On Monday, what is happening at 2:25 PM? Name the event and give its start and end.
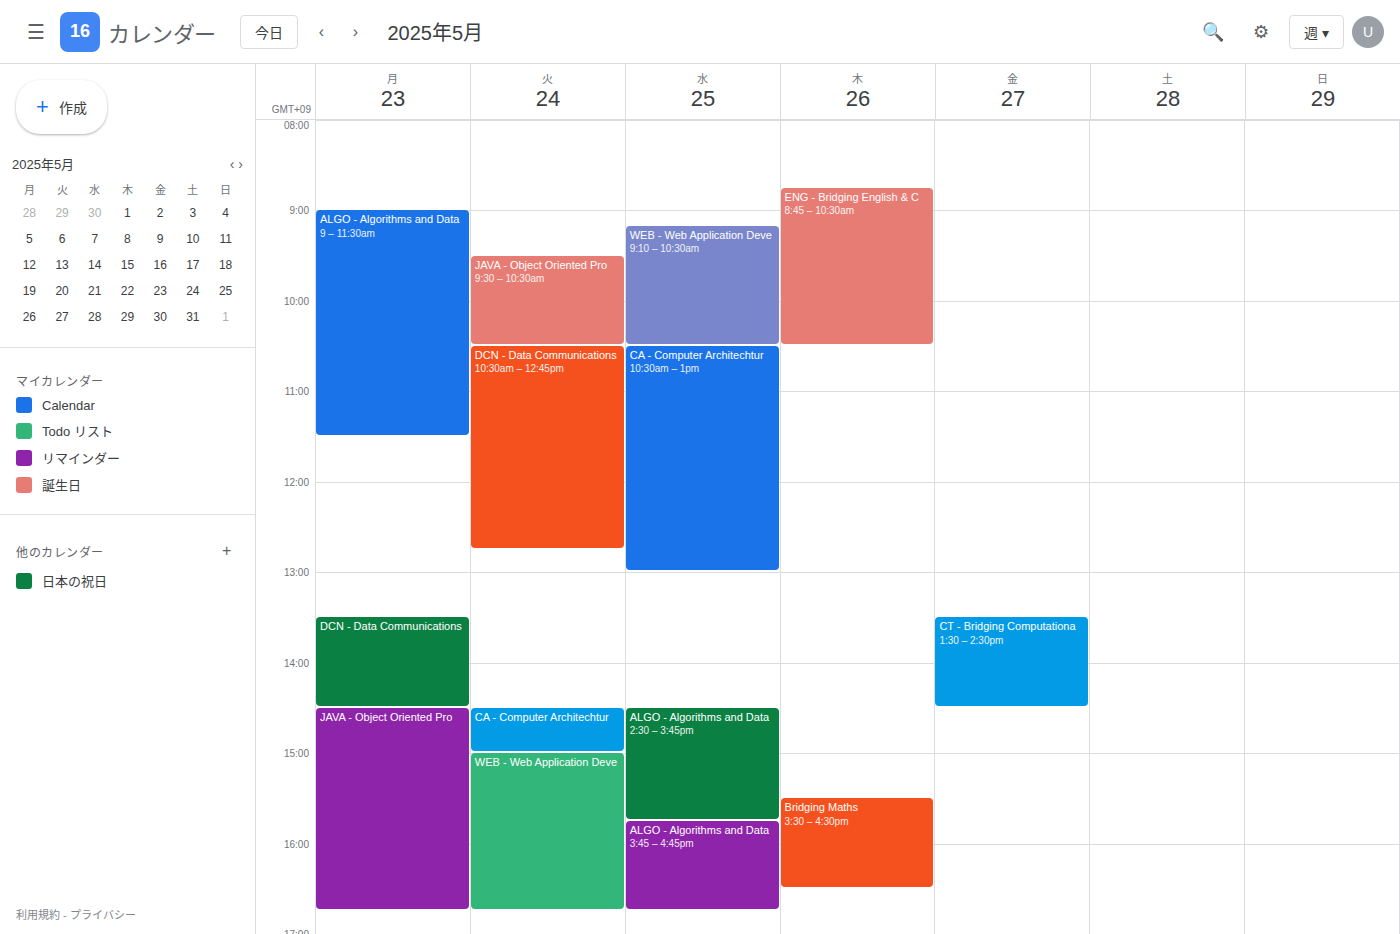
"DCN - Data Communications", 1:30 PM to 2:30 PM